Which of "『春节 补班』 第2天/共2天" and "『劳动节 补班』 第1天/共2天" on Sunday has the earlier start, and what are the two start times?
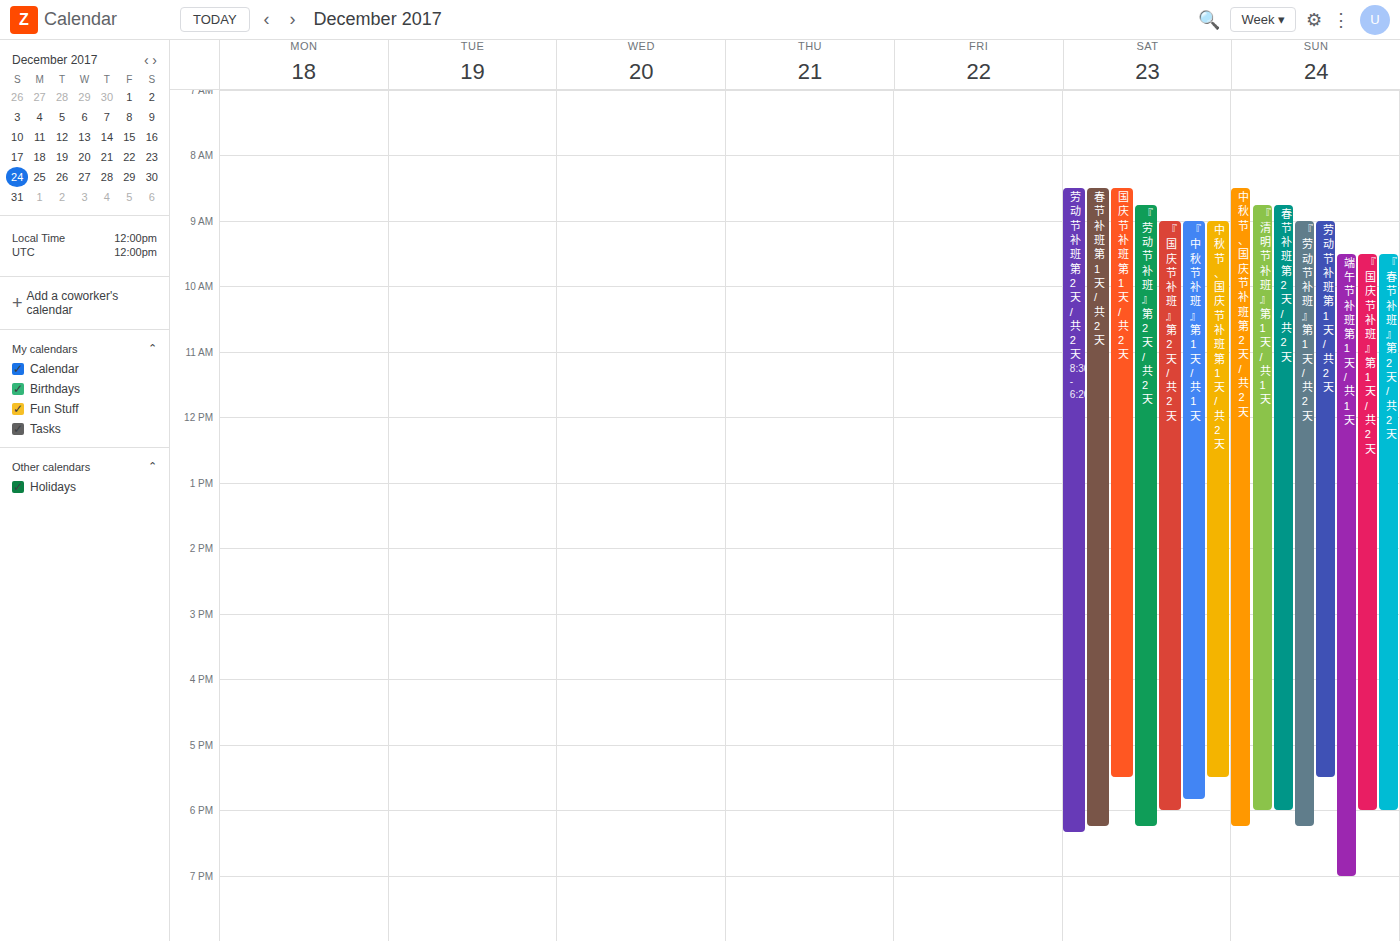
"『劳动节 补班』 第1天/共2天" 9:00 AM; "『春节 补班』 第2天/共2天" 9:30 AM.